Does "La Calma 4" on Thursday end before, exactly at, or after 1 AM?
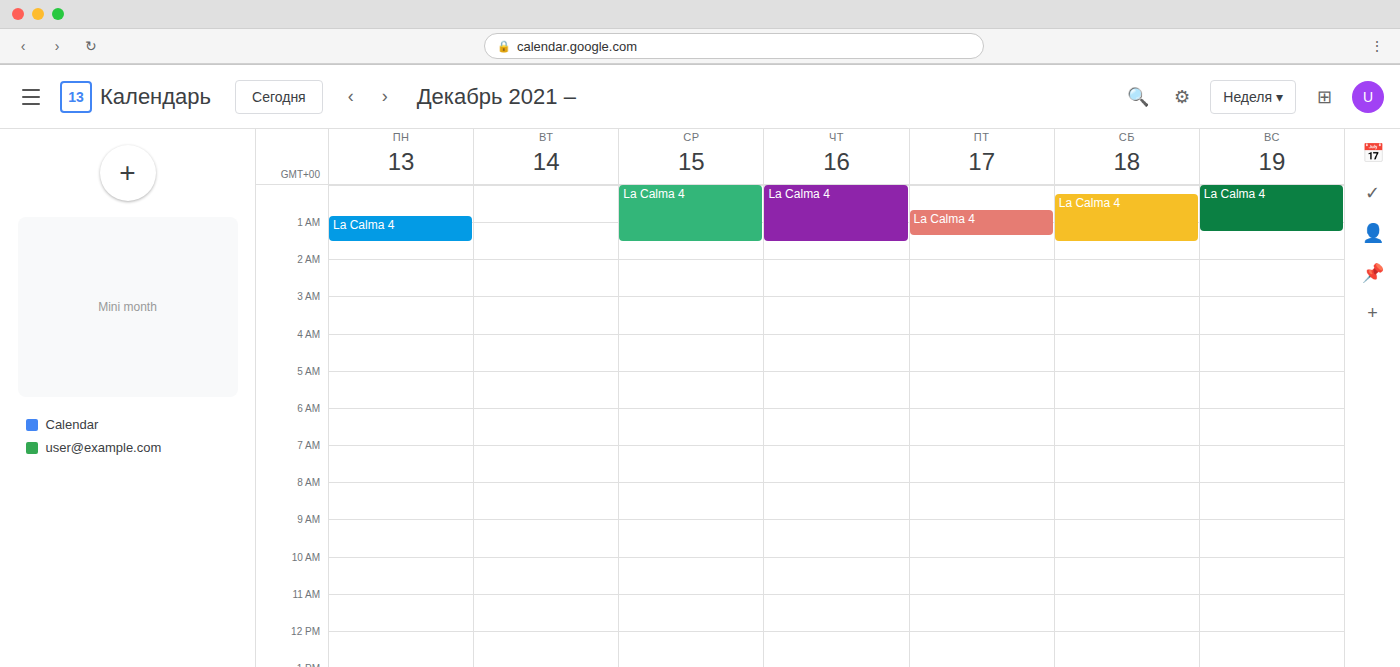
1:30 AM -- after 1 AM, 30 minutes below the 1 AM line.